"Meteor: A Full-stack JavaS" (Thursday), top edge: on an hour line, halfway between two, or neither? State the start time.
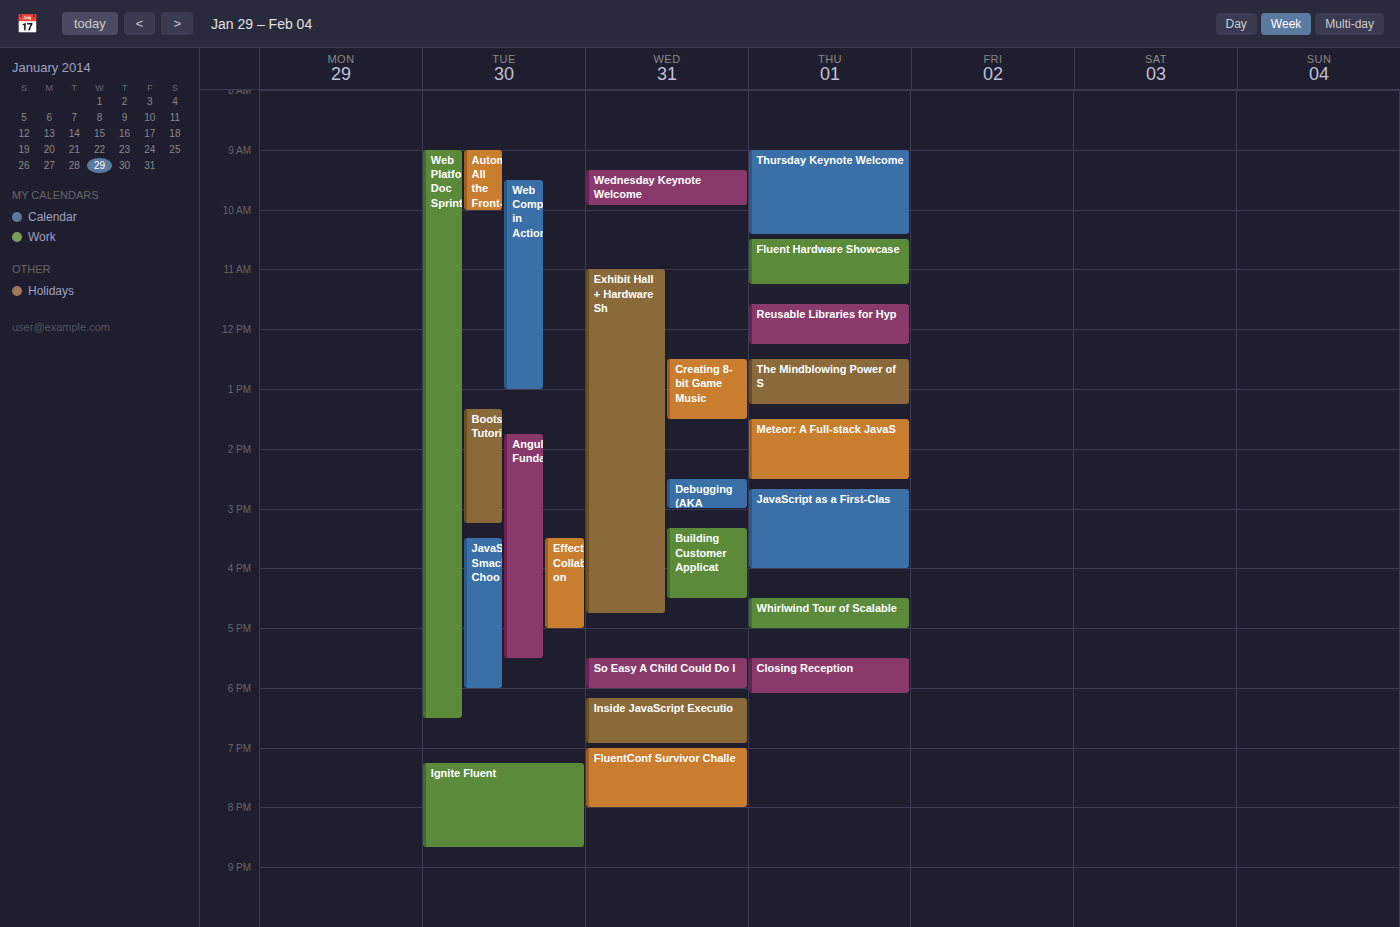
1:30 PM -- halfway between the 1 PM and 2 PM lines.